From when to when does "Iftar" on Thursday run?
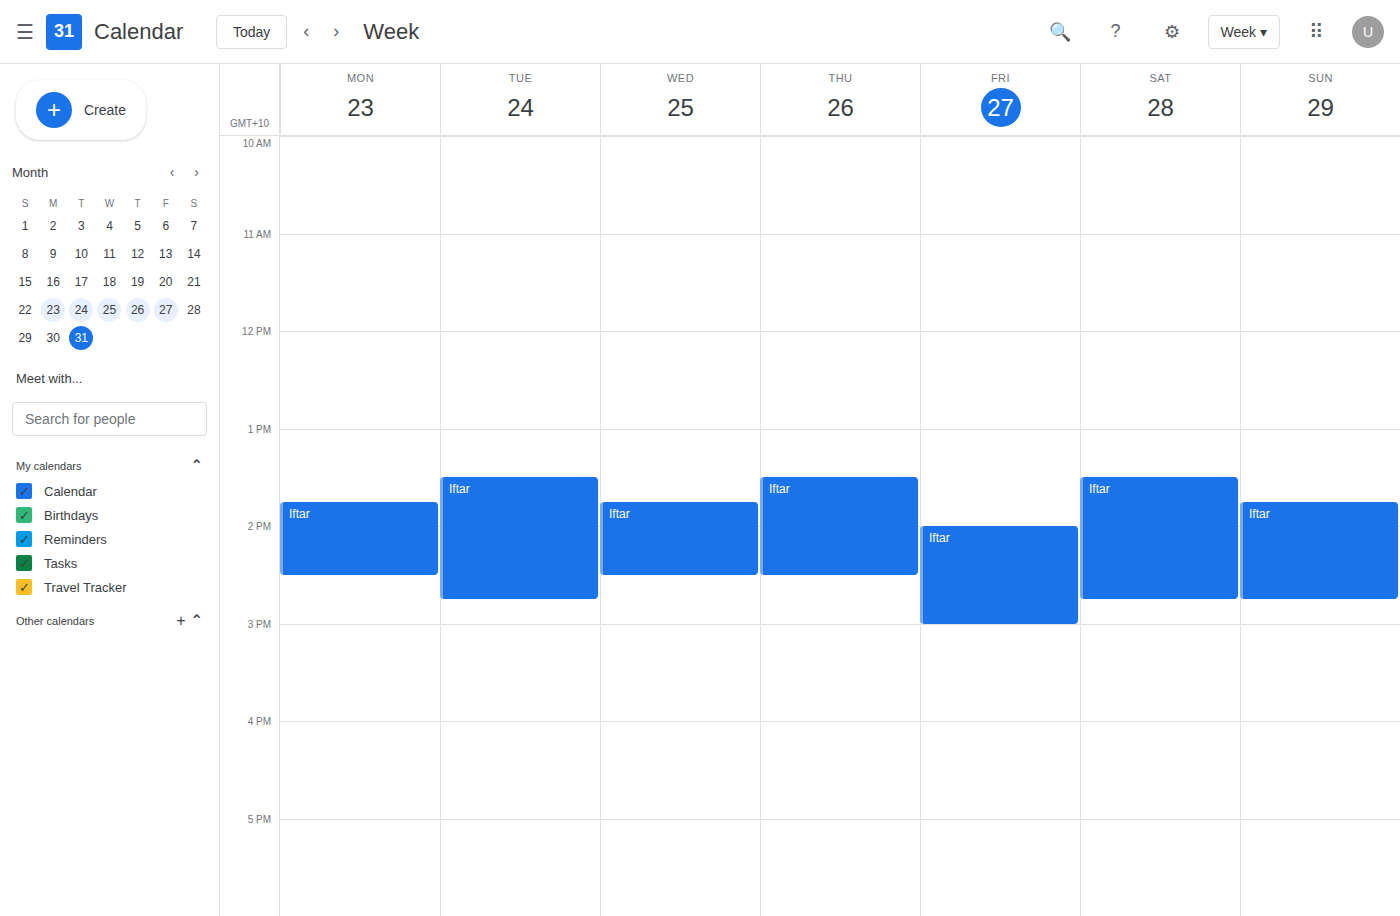
1:30 PM to 2:30 PM